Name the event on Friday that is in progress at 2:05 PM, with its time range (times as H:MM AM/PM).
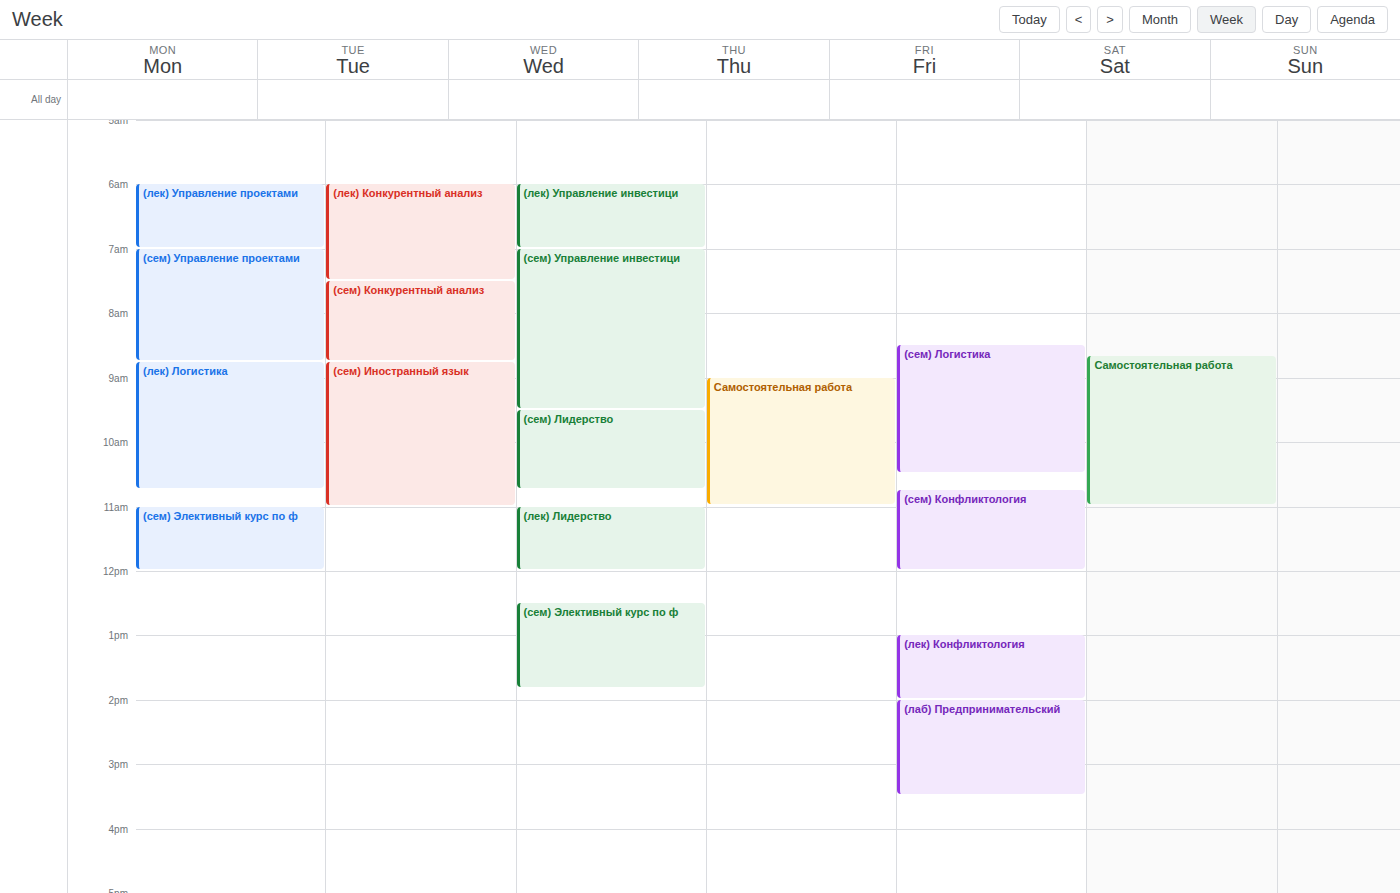
"(лаб) Предпринимательский", 2:00 PM to 3:30 PM